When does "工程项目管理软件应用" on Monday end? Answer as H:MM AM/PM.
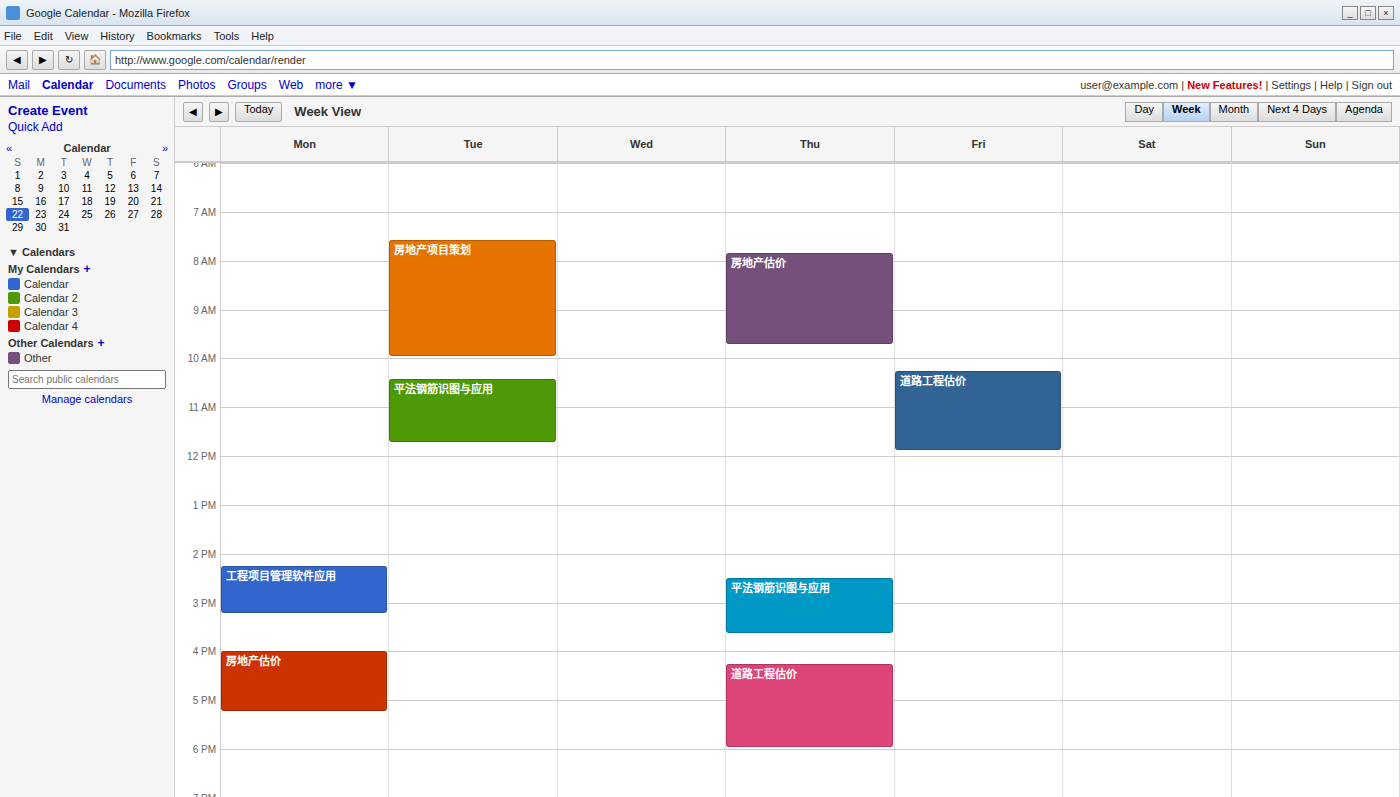
3:15 PM